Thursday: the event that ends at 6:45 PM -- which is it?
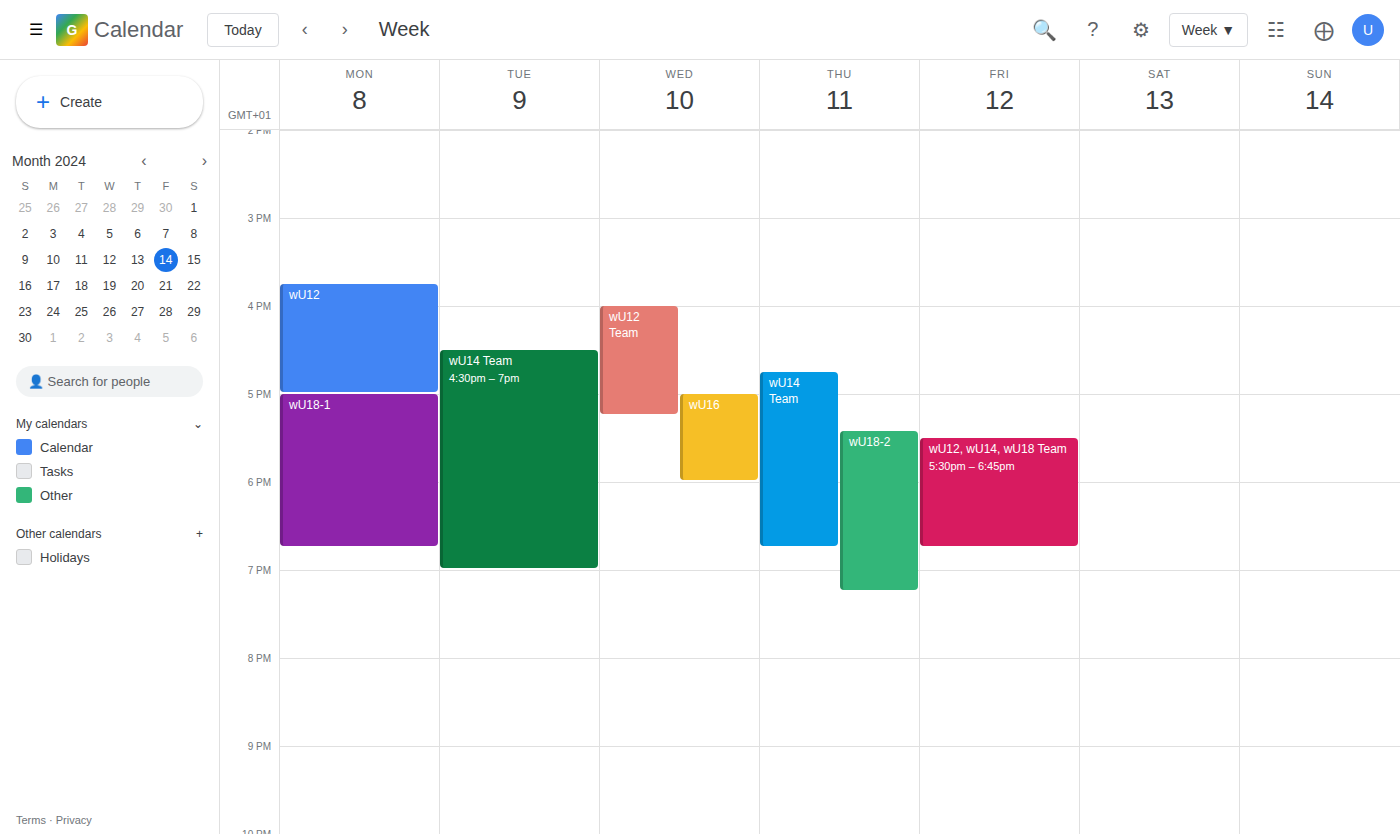
"wU14 Team"